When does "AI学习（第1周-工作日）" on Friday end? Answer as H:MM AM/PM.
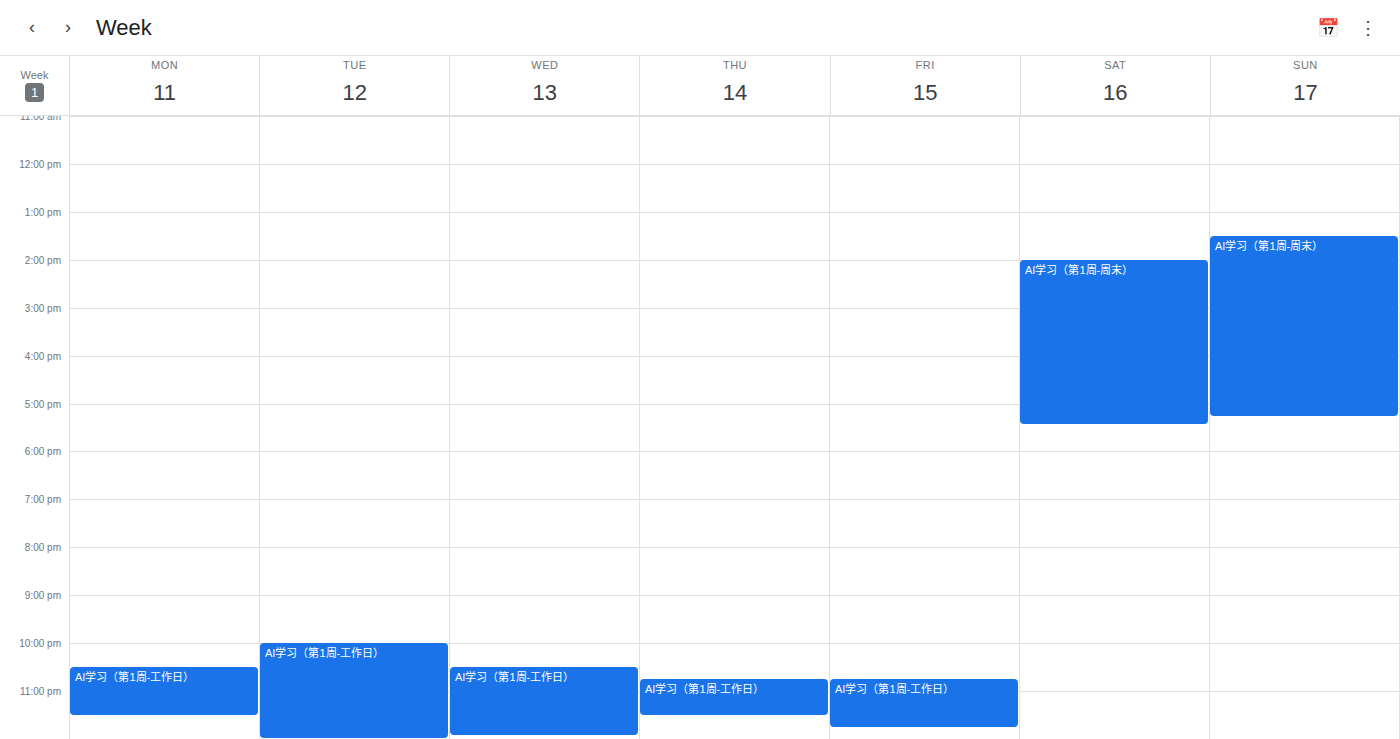
11:45 PM